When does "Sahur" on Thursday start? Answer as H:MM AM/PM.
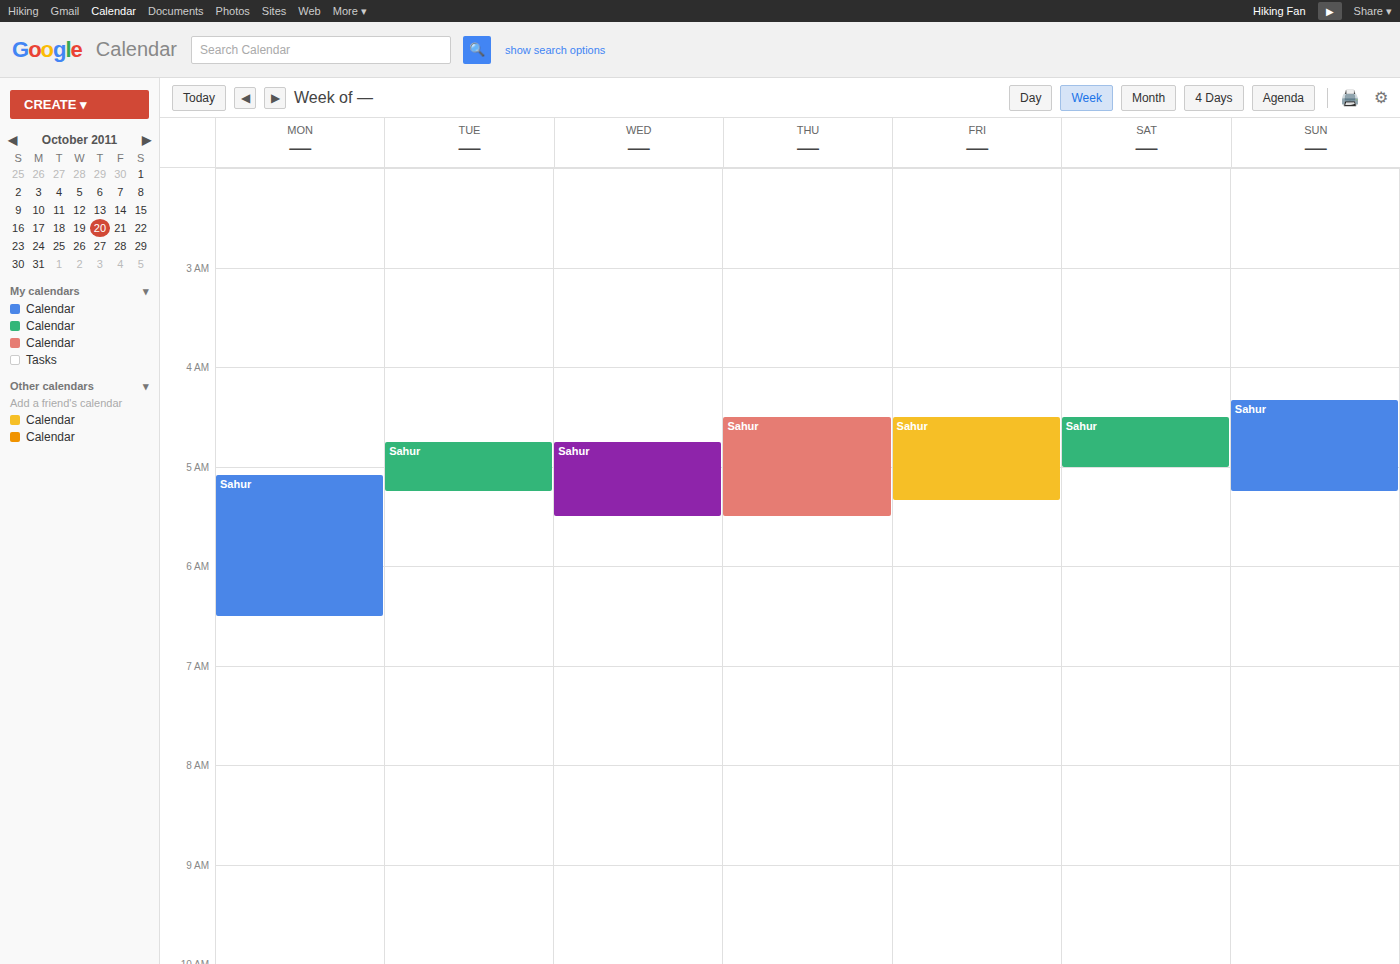
4:30 AM